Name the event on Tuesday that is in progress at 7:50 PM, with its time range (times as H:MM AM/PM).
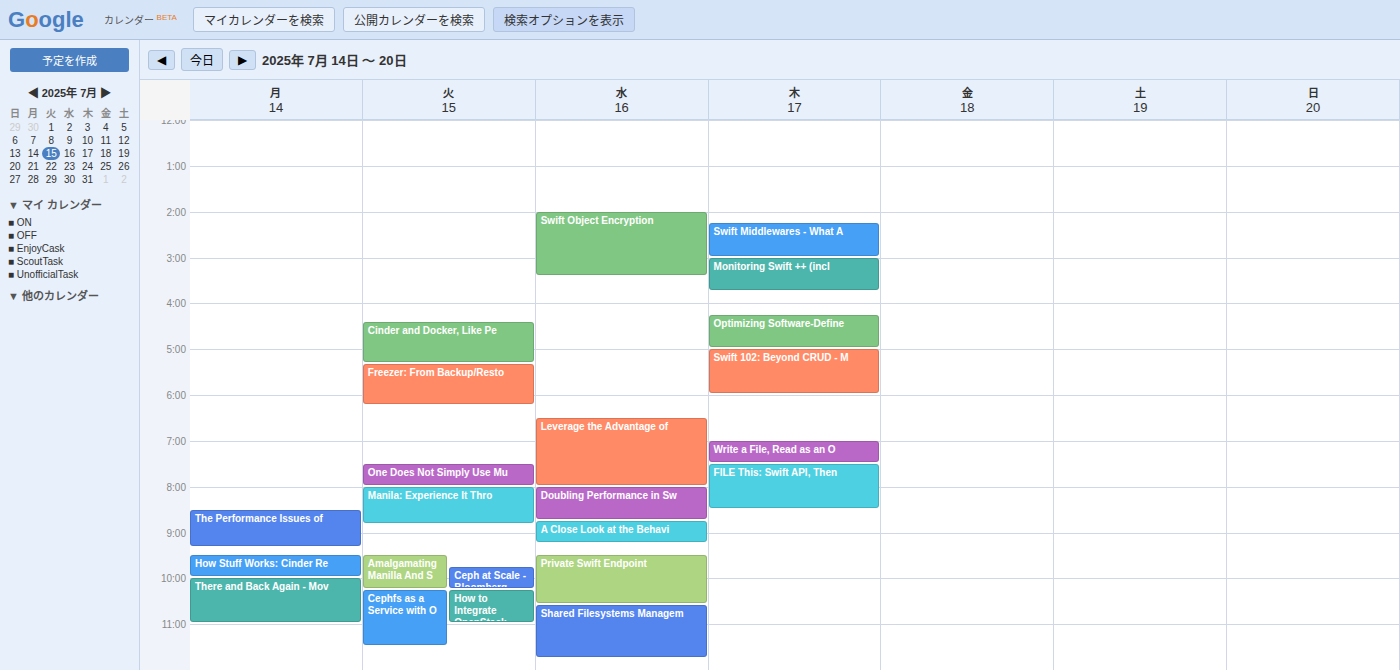
"One Does Not Simply Use Mu", 7:30 PM to 8:00 PM